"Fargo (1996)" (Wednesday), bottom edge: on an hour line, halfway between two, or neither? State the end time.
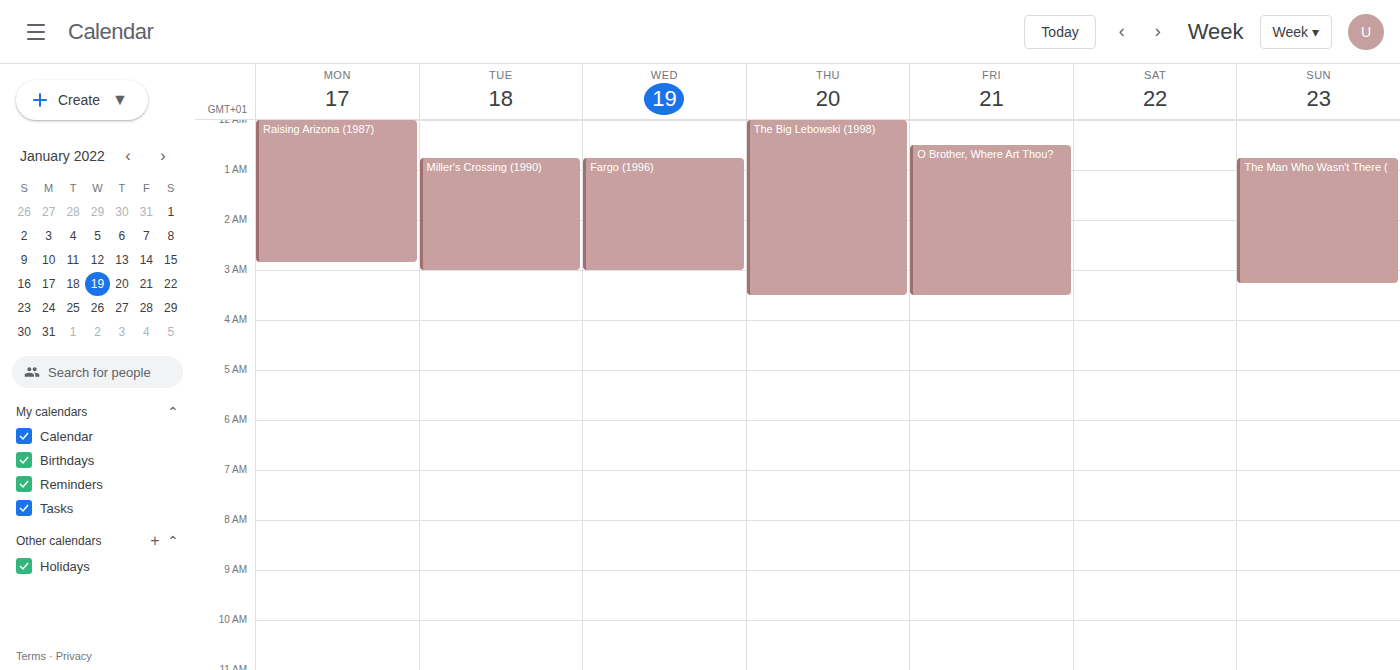
3:00 AM -- exactly on the 3 AM line.